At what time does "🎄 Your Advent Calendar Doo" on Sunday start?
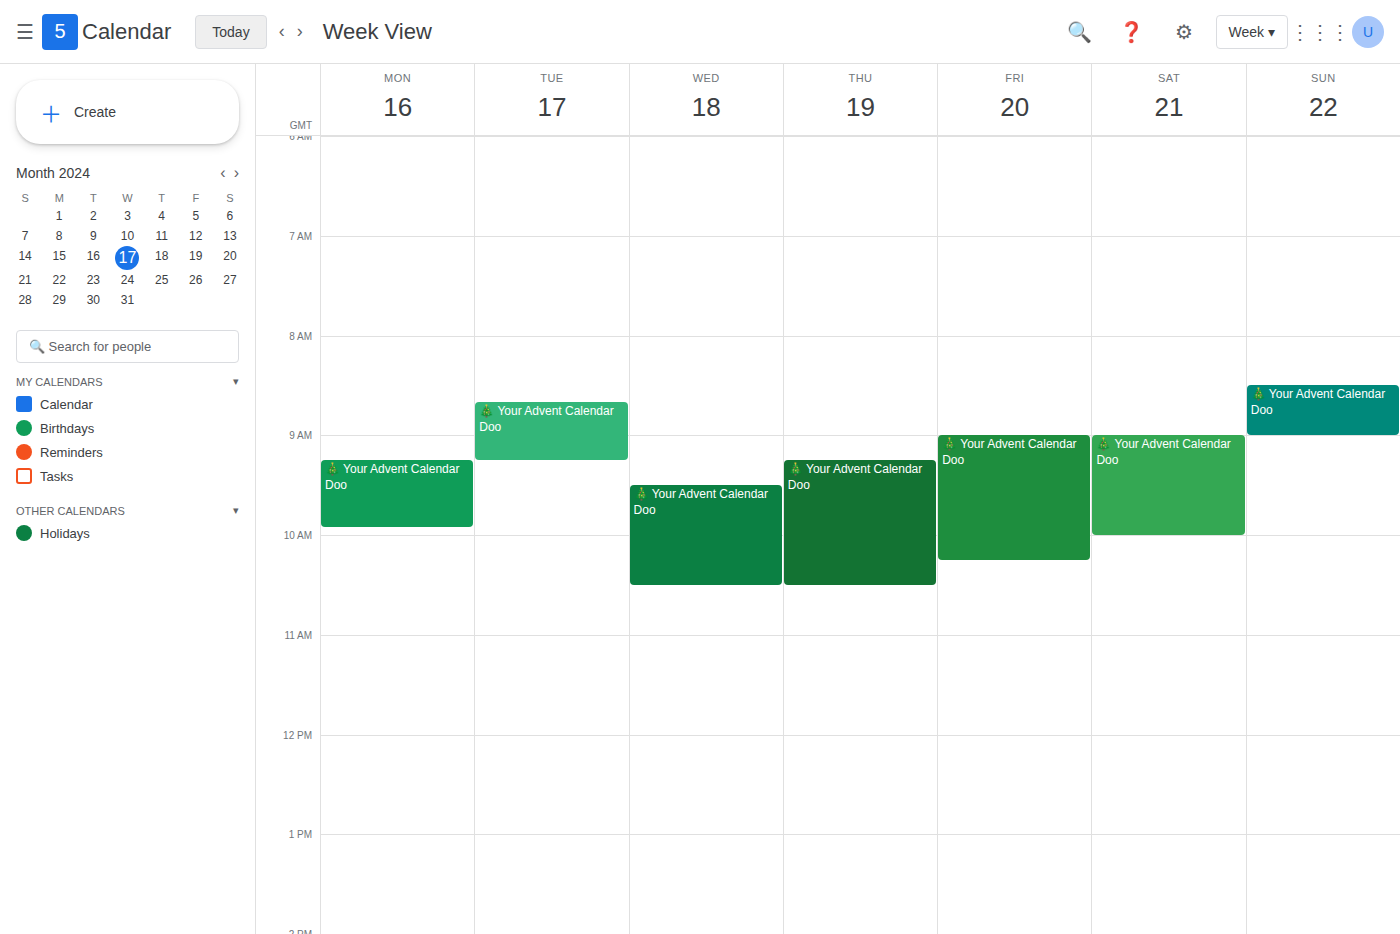
8:30 AM